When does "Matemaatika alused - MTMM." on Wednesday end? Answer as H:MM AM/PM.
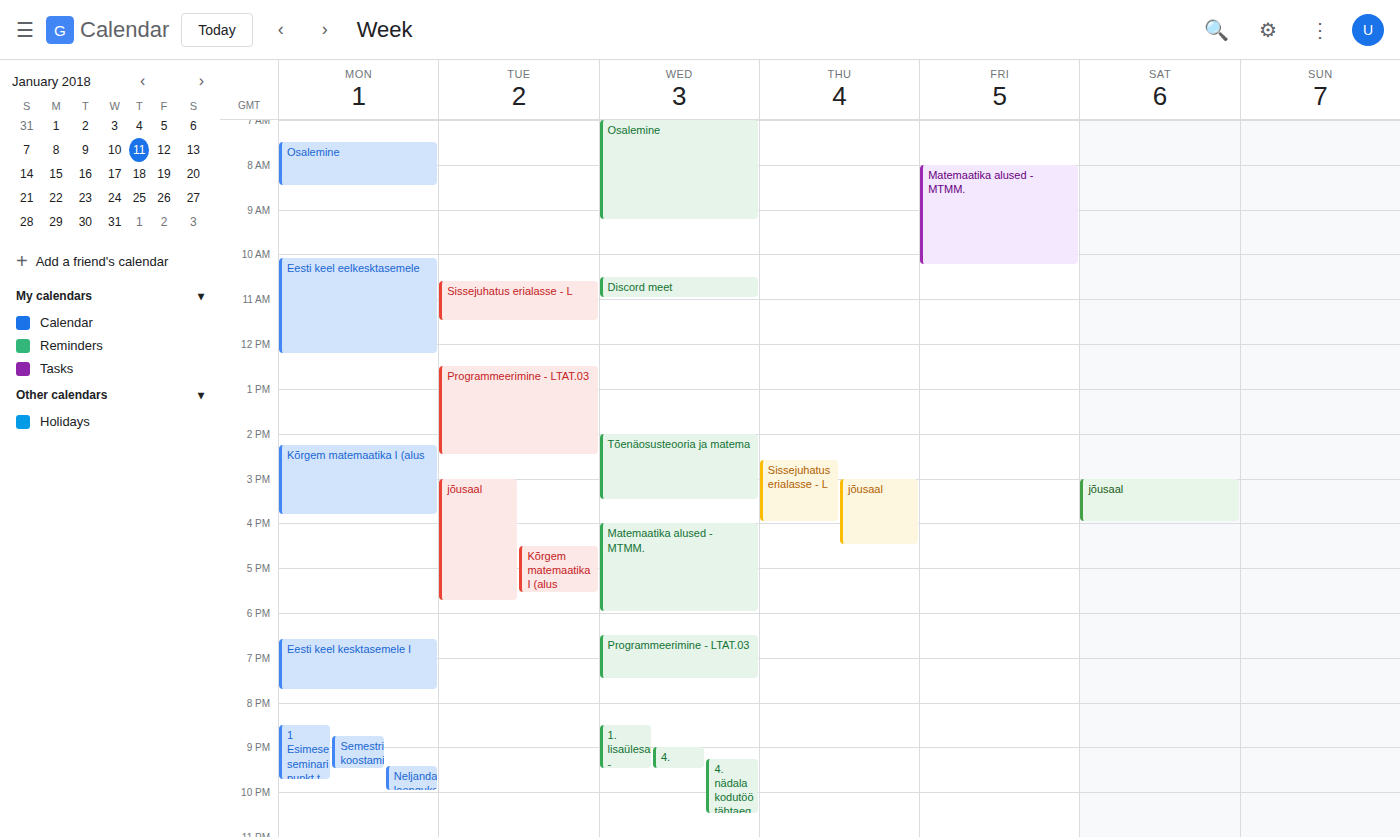
6:00 PM